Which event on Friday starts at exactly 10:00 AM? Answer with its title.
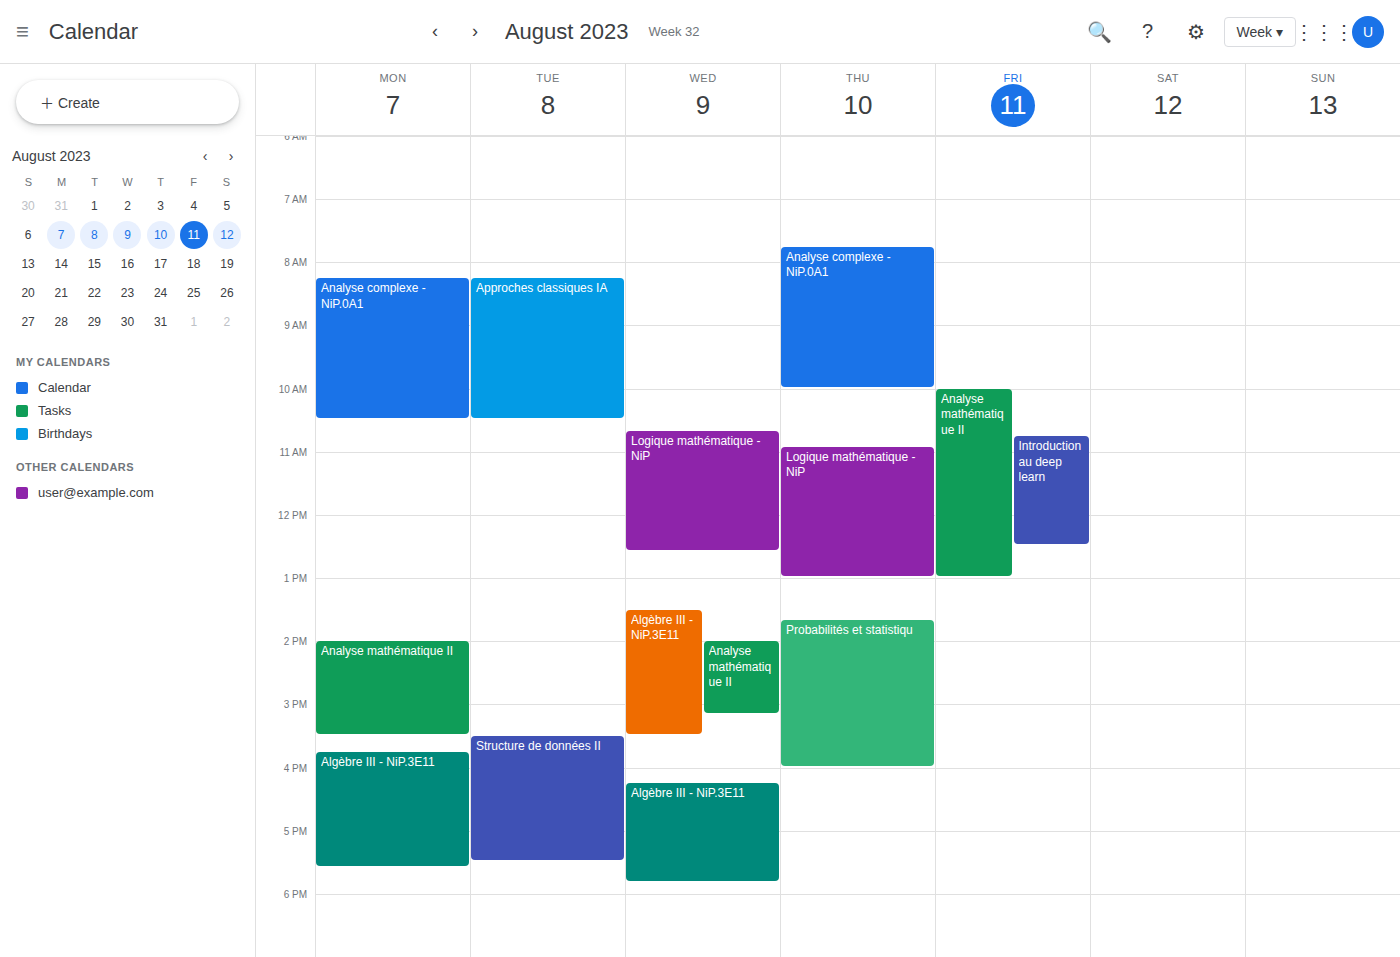
"Analyse mathématique II"